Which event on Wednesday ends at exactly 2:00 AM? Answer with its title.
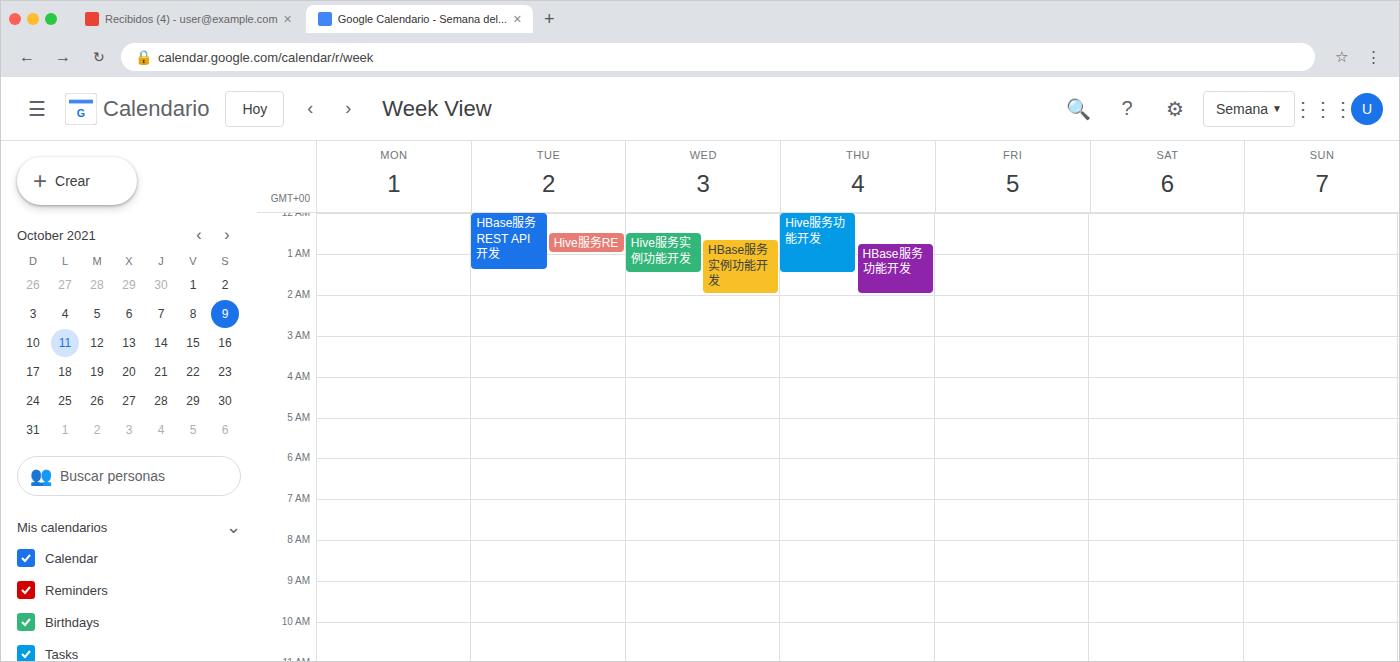
"HBase服务实例功能开发"